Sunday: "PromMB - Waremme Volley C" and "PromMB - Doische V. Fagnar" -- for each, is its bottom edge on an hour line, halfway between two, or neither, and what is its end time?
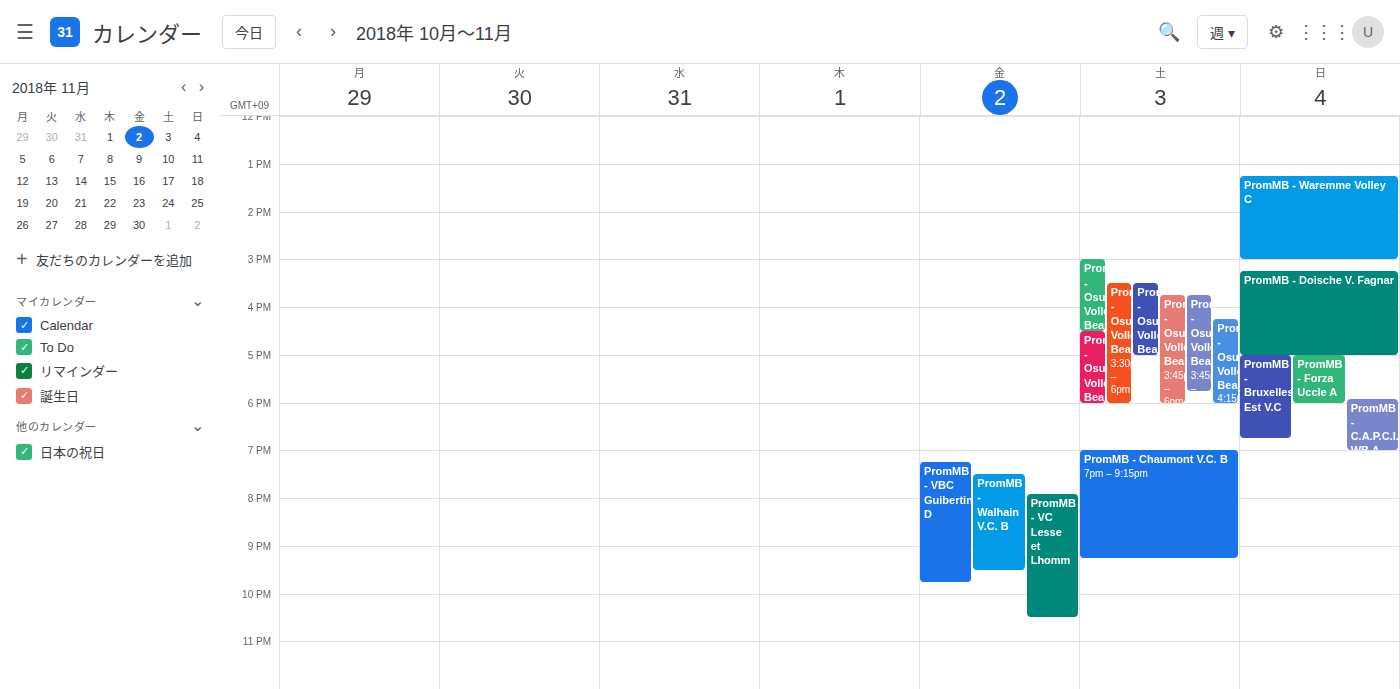
"PromMB - Waremme Volley C": 3:00 PM, exactly on the 3 PM line. "PromMB - Doische V. Fagnar": 5:00 PM, exactly on the 5 PM line.